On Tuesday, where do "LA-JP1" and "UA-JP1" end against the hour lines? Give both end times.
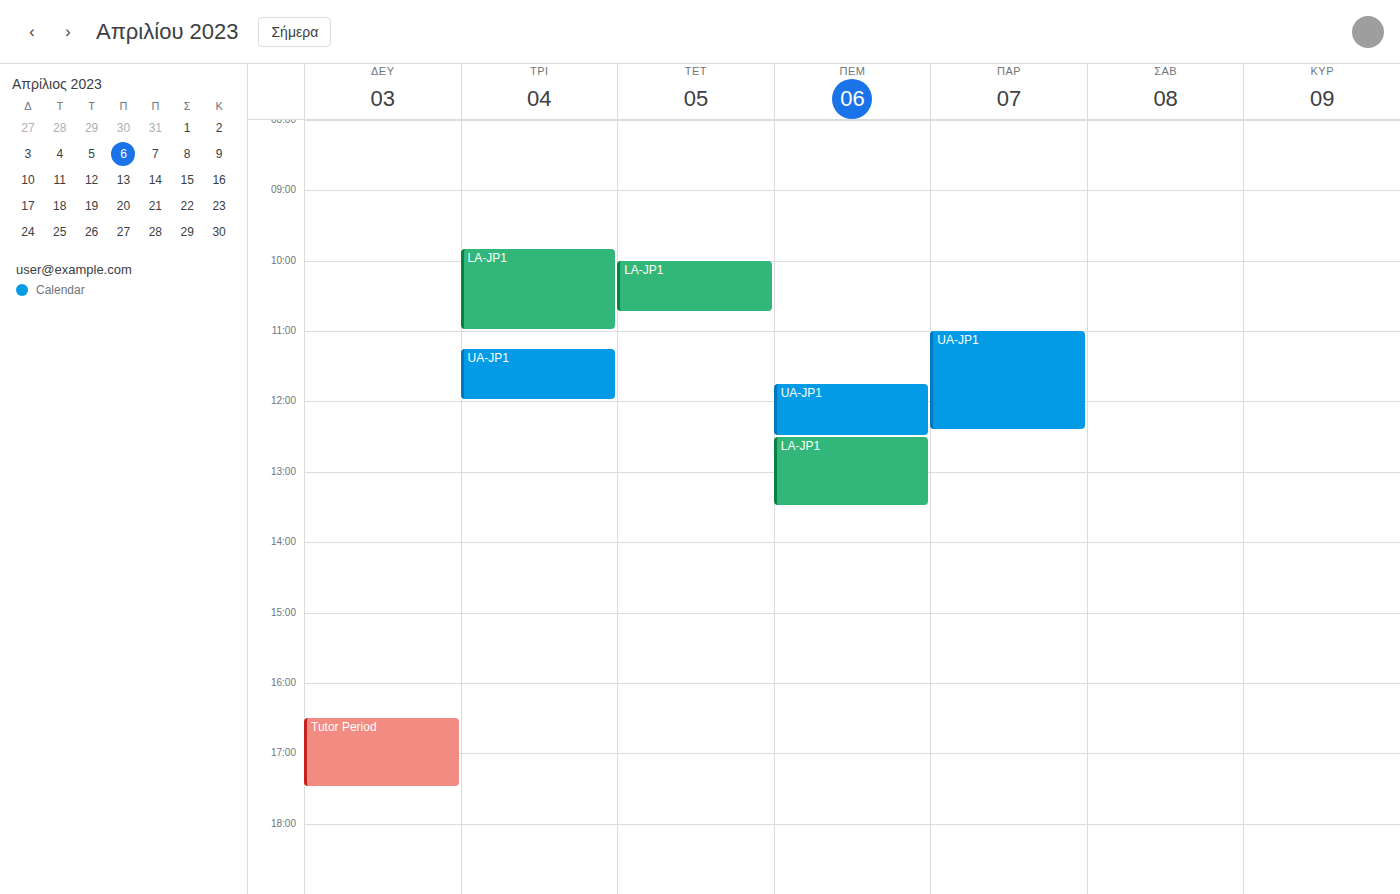
"LA-JP1": 11:00, exactly on the 11:00 line. "UA-JP1": 12:00, exactly on the 12:00 line.